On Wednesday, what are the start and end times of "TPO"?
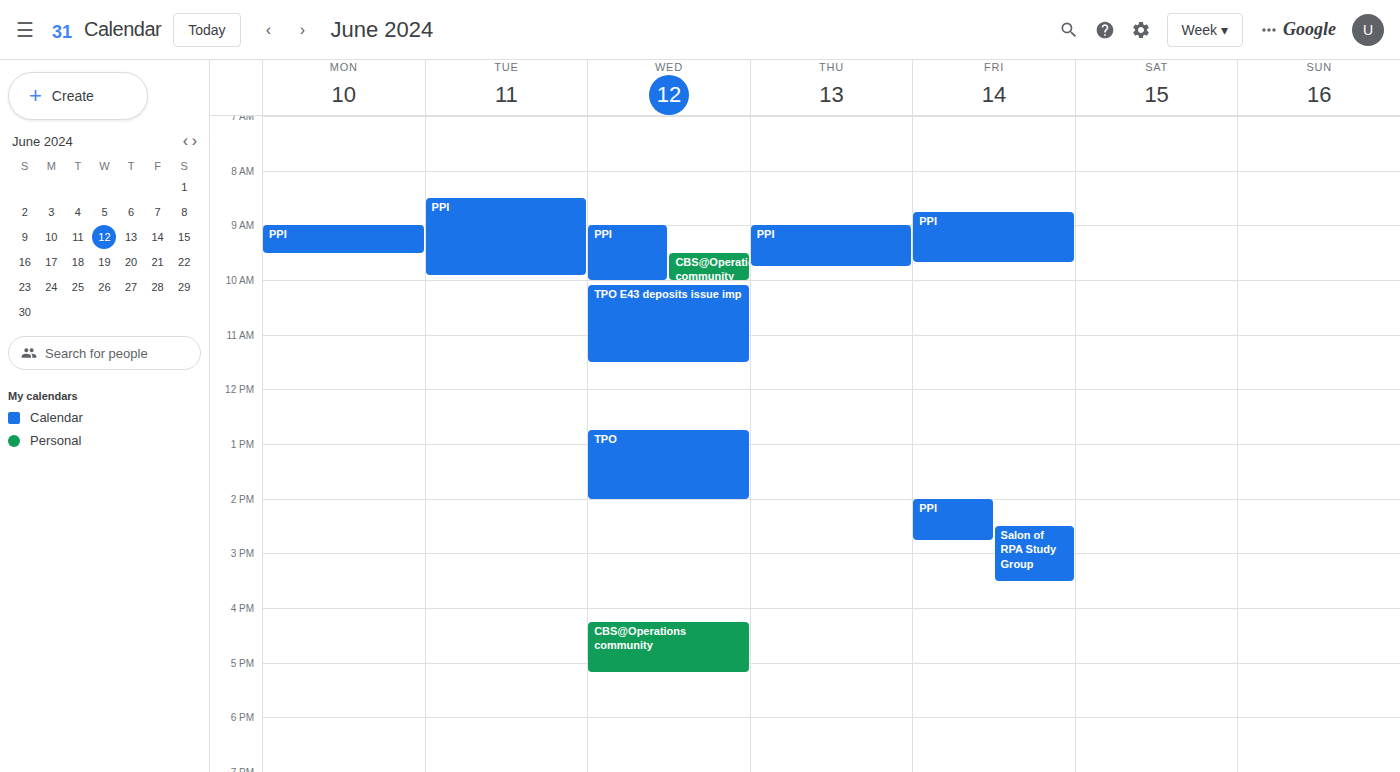
12:45 to 14:00